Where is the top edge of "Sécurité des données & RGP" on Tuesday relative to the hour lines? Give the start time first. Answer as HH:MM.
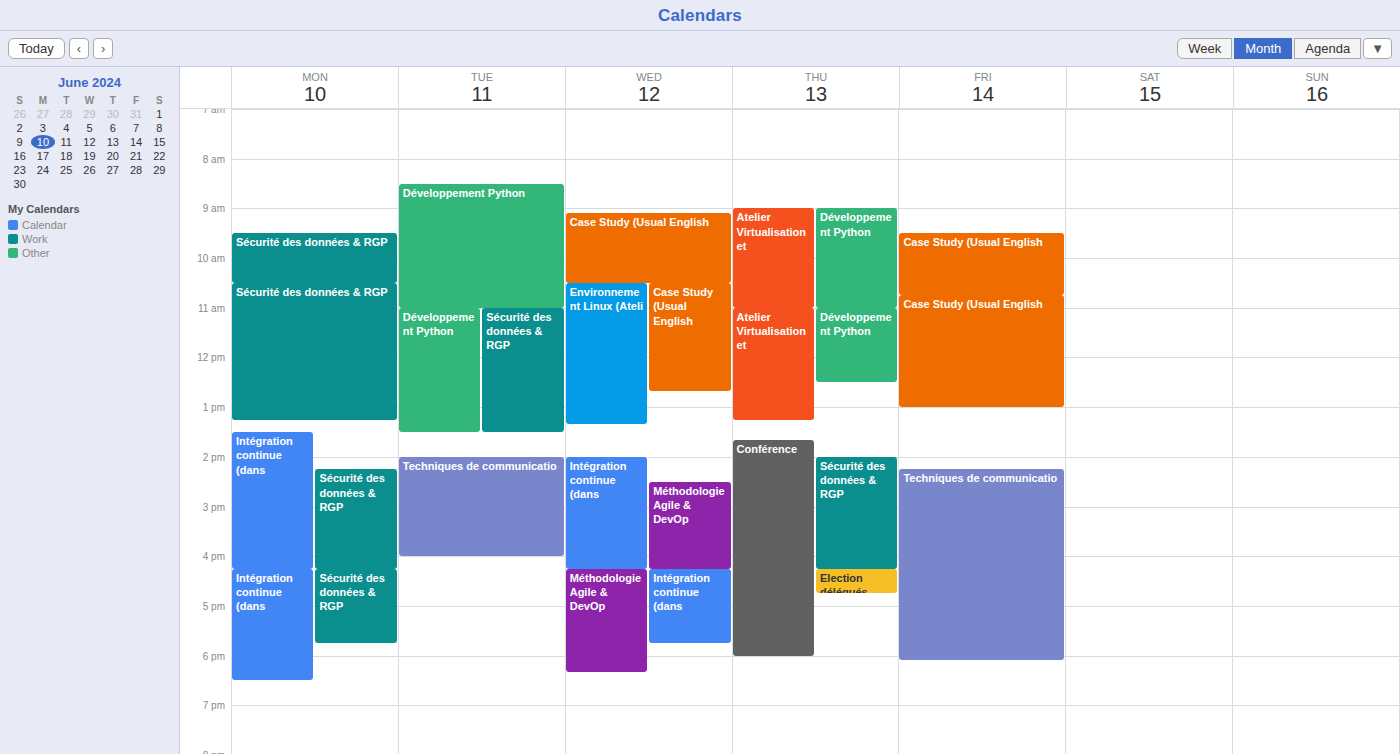
11:00 -- exactly on the 11:00 line.